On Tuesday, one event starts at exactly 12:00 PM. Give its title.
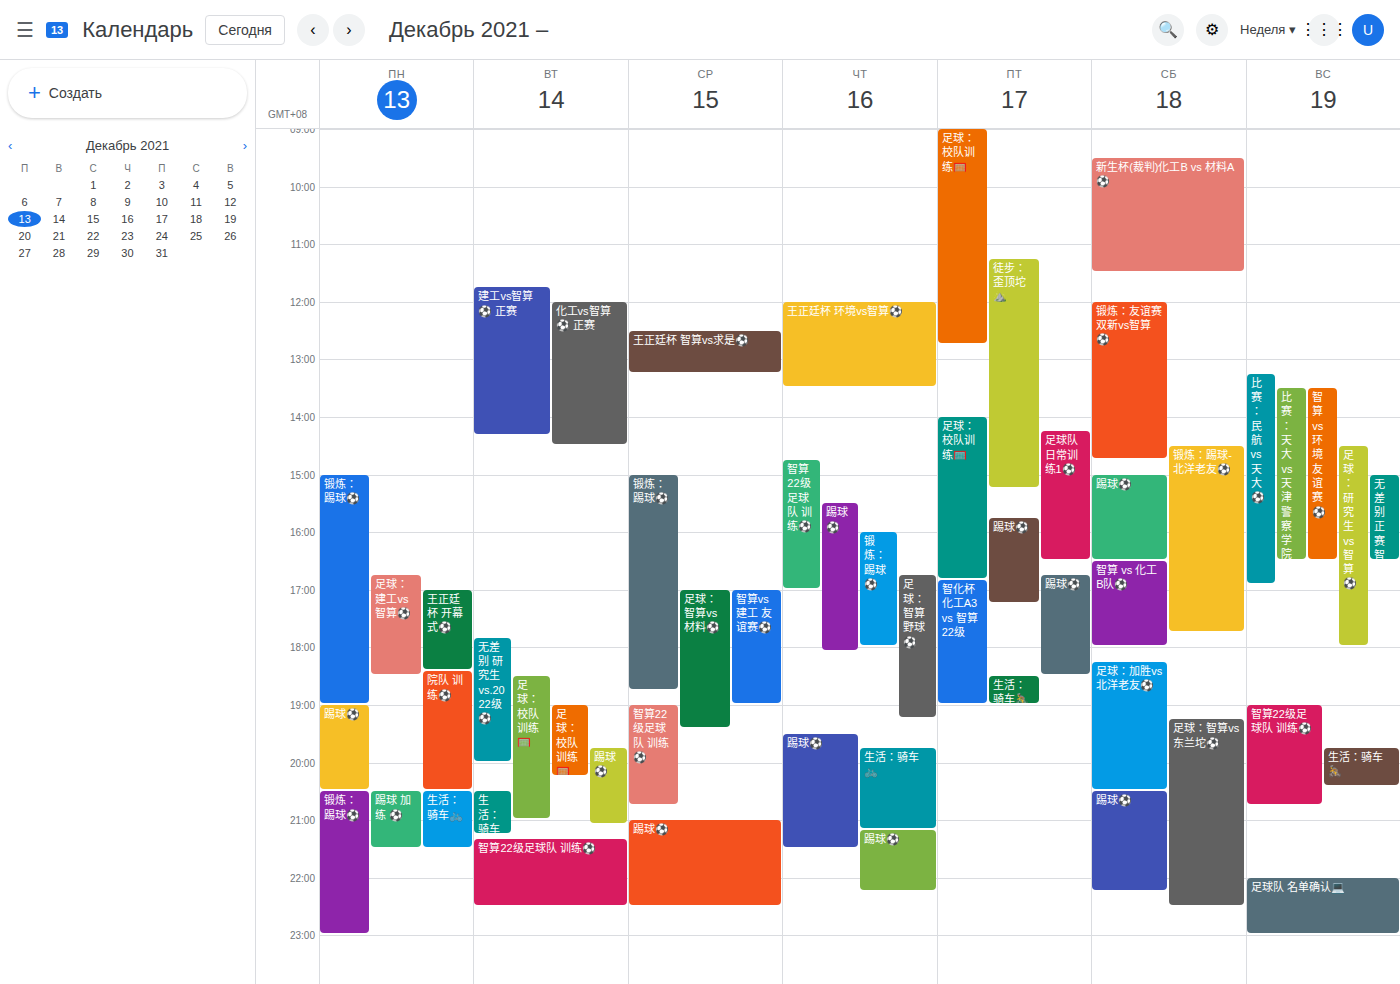
"化工vs智算⚽ 正赛"